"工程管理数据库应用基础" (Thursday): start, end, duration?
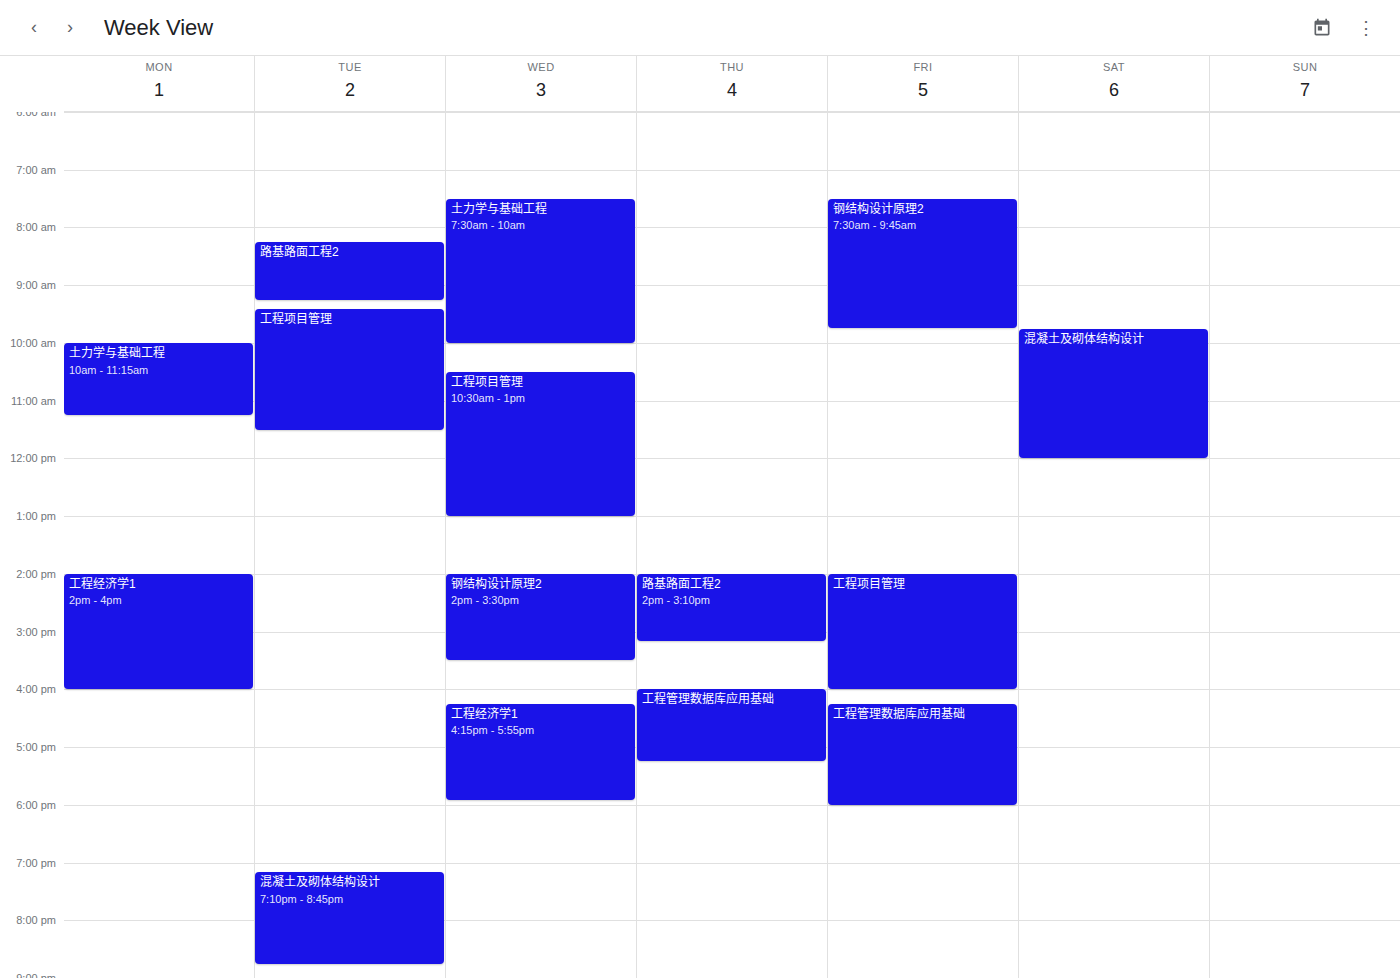
4:00 PM to 5:15 PM, 1 hour 15 minutes